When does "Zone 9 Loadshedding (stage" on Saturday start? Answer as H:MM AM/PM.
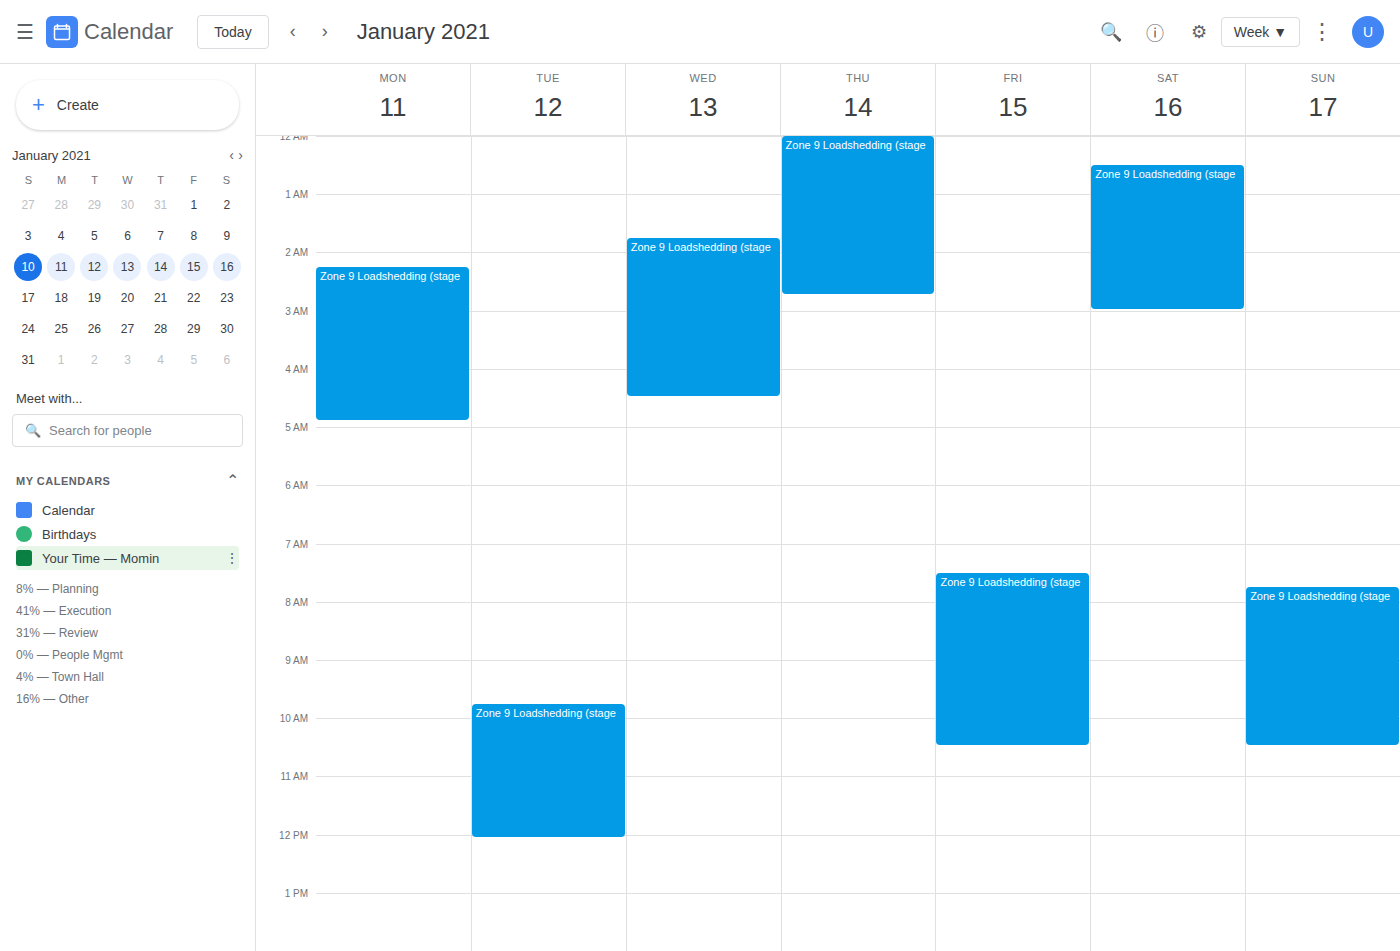
12:30 AM